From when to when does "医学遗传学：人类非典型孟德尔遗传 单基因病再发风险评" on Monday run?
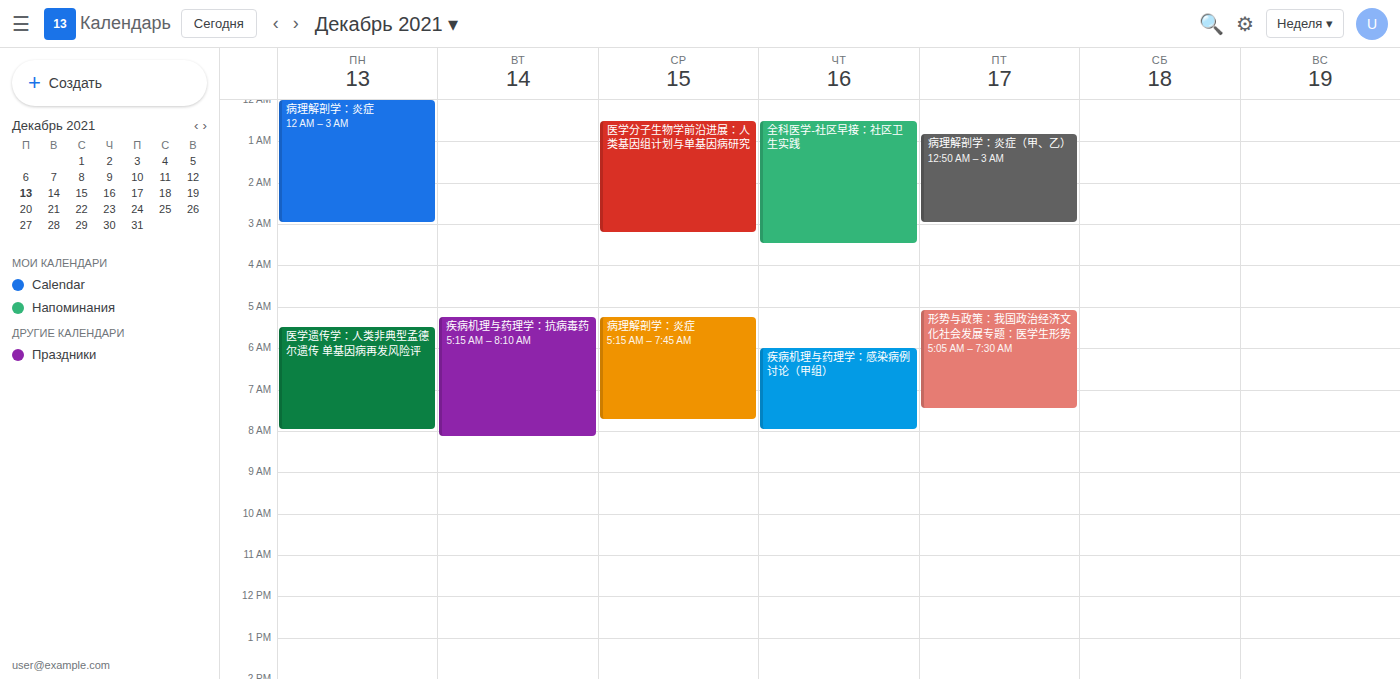
5:30 AM to 8:00 AM